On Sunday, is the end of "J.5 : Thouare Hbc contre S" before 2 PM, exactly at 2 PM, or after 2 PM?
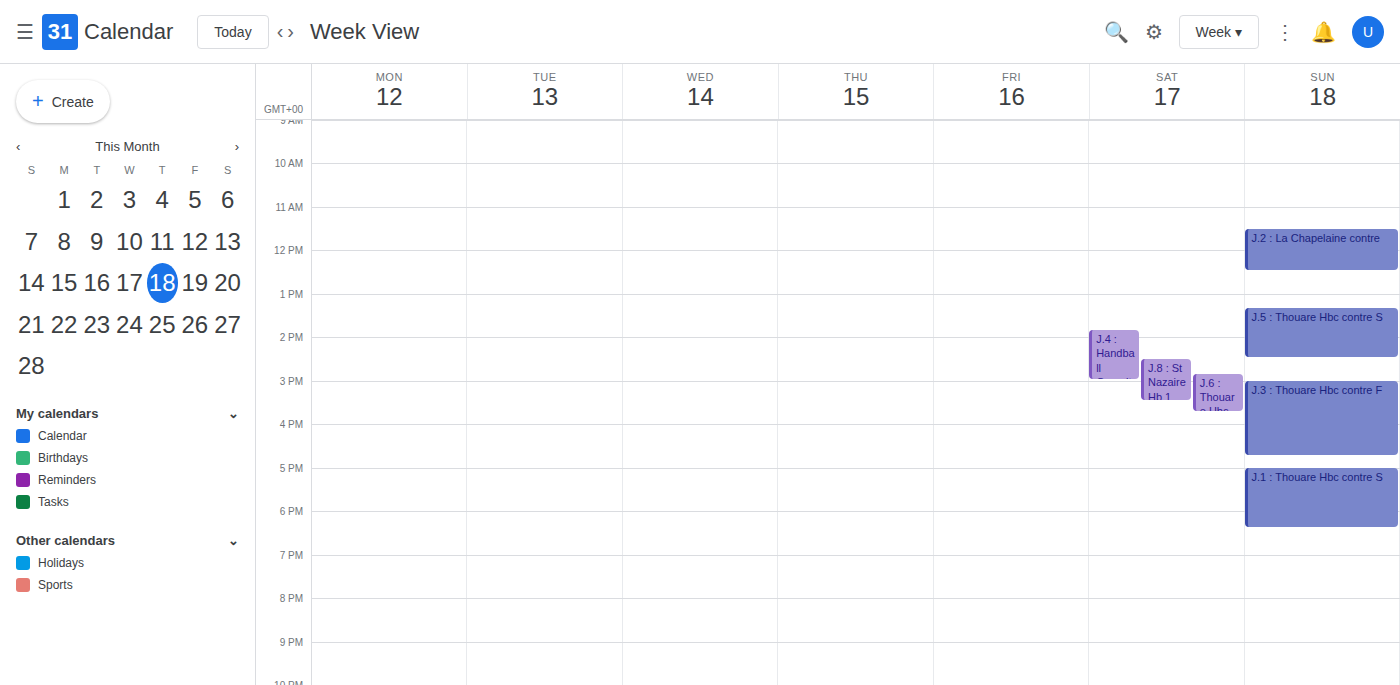
2:30 PM -- after 2 PM, 30 minutes below the 2 PM line.